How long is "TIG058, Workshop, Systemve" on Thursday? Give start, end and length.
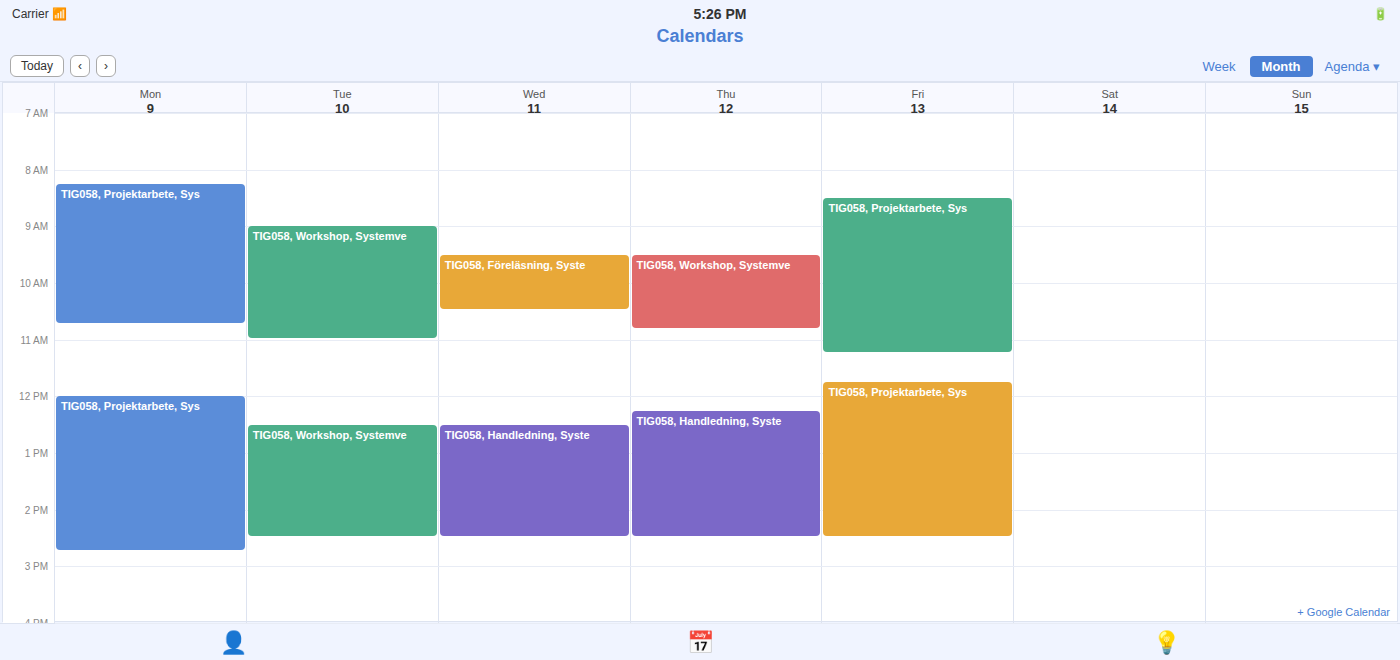
9:30 AM to 10:50 AM, 1 hour 20 minutes